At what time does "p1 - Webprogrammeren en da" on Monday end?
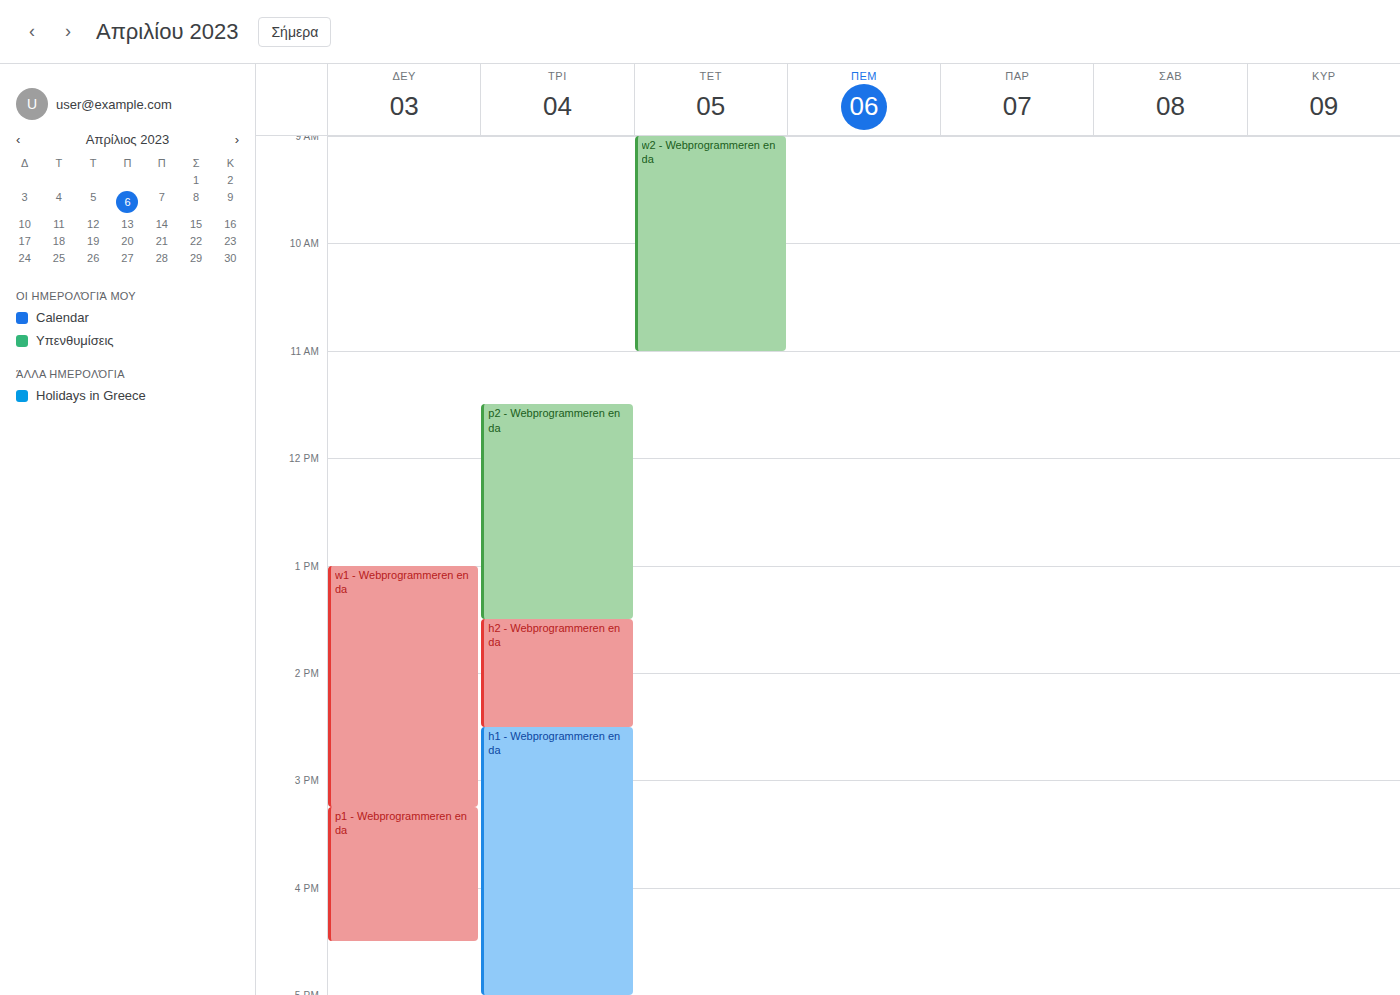
4:30 PM